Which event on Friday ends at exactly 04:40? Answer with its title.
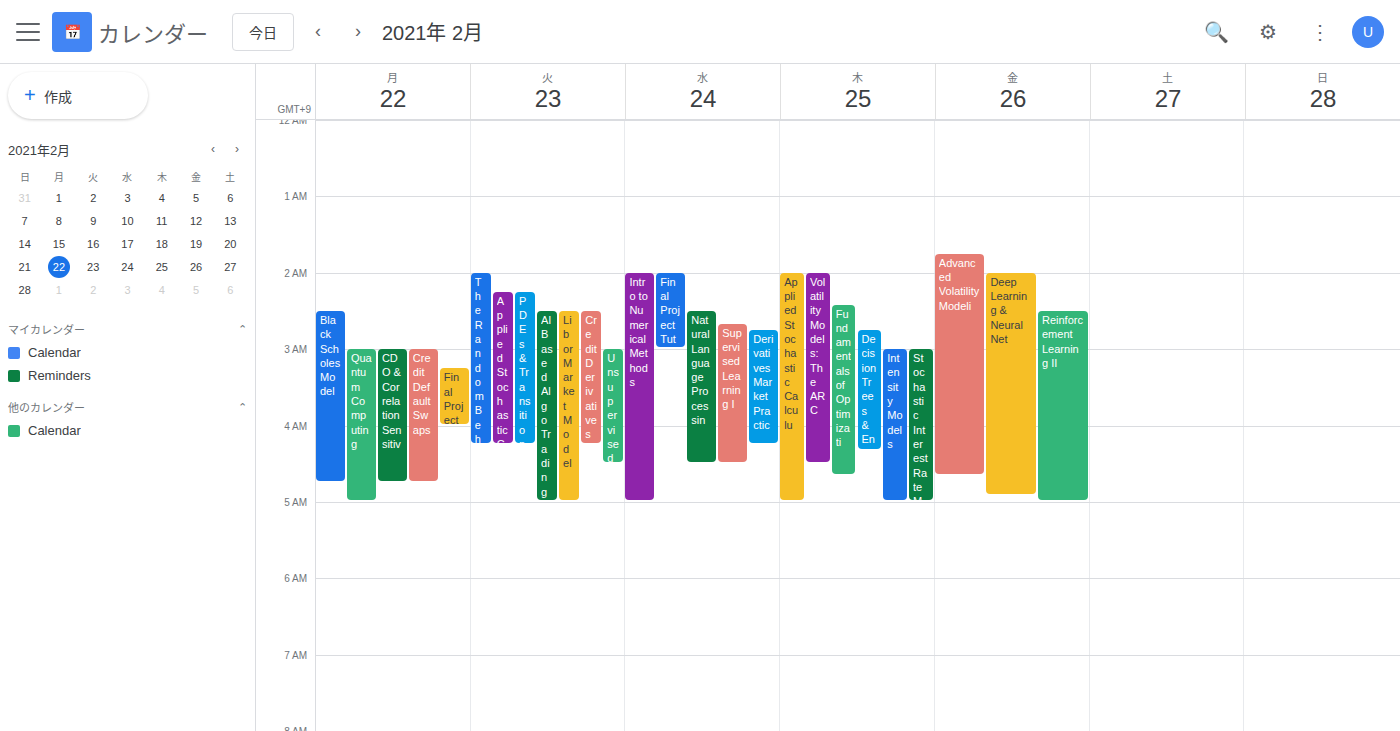
"Advanced Volatility Modeli"